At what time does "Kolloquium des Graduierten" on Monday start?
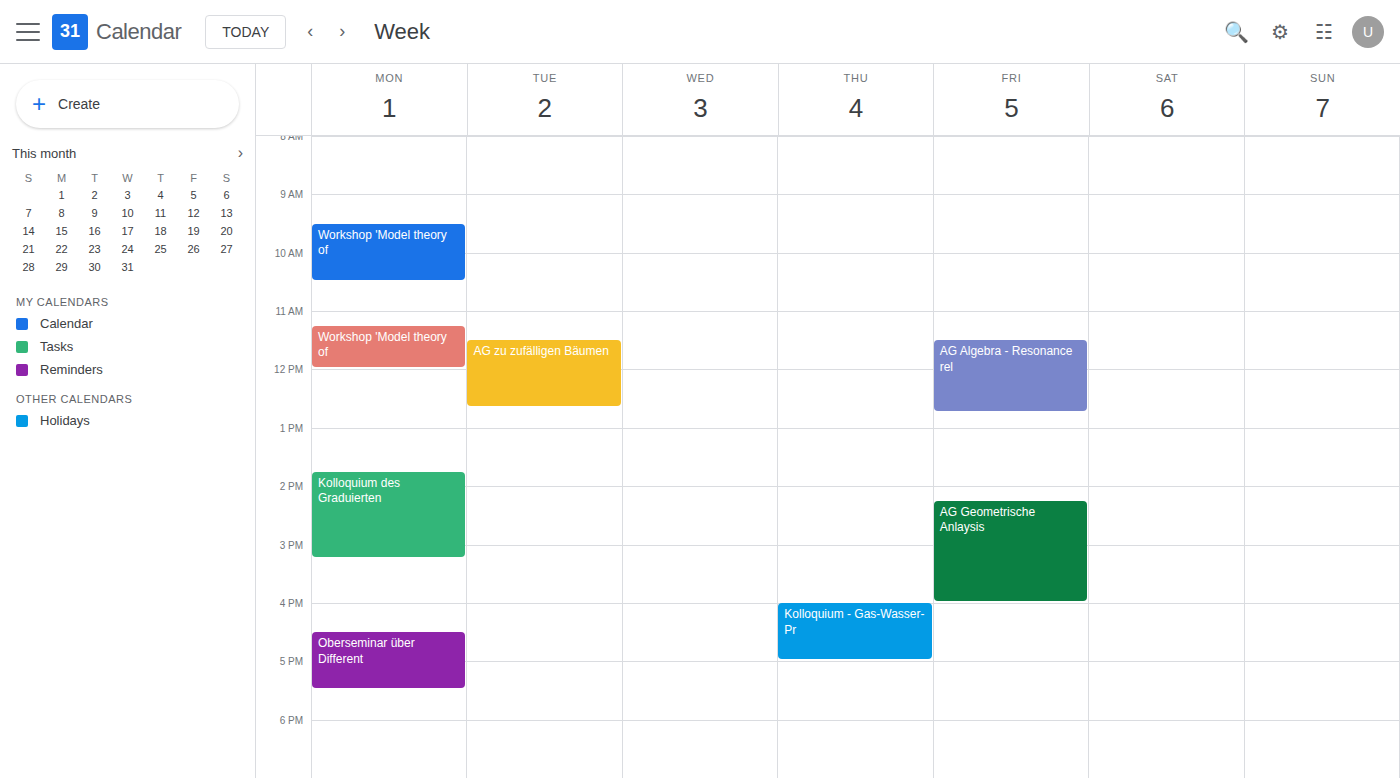
1:45 PM